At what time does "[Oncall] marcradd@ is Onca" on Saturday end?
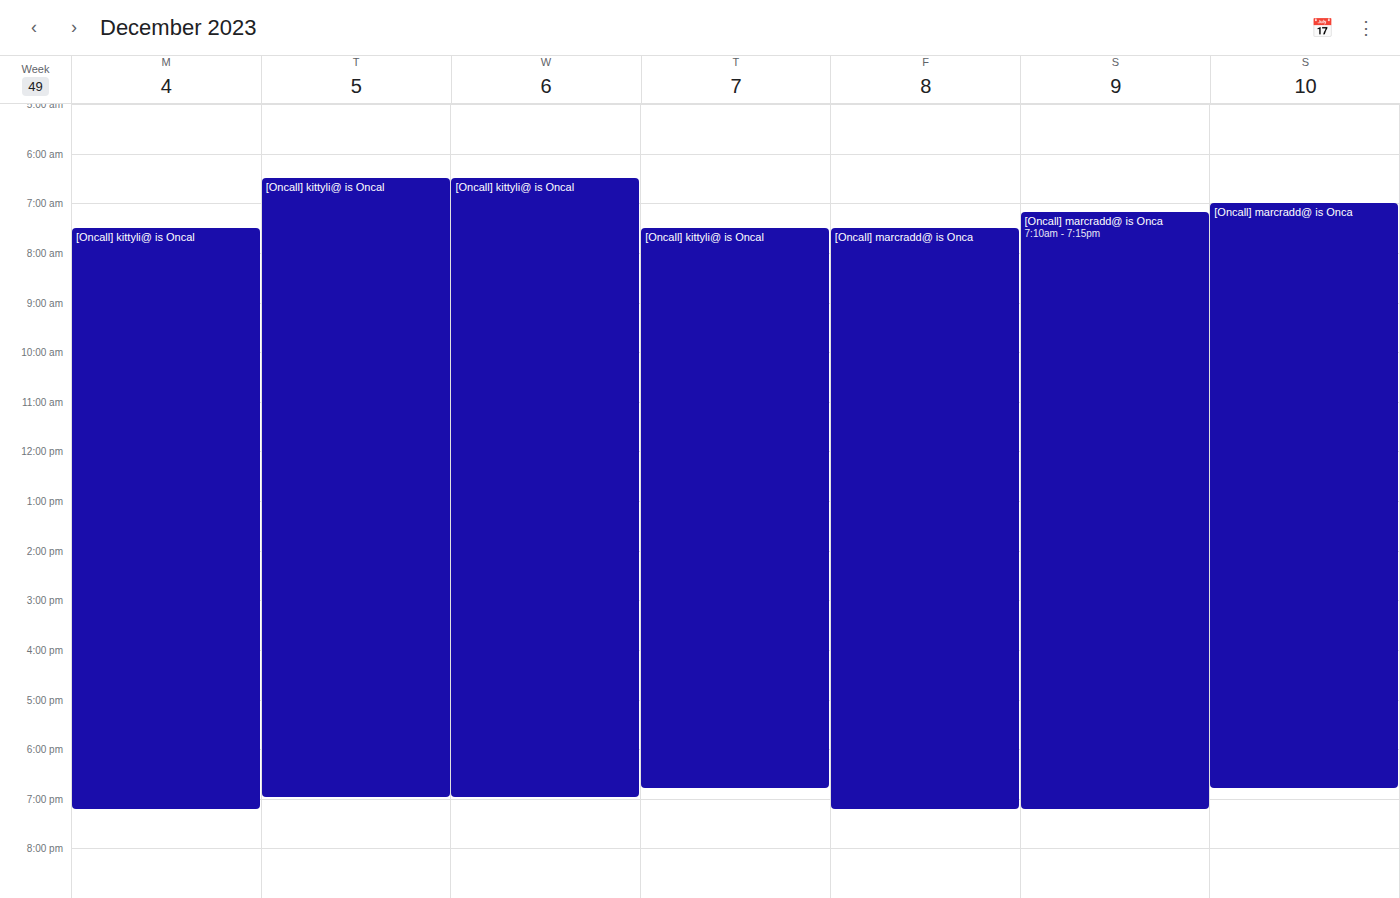
7:15 PM